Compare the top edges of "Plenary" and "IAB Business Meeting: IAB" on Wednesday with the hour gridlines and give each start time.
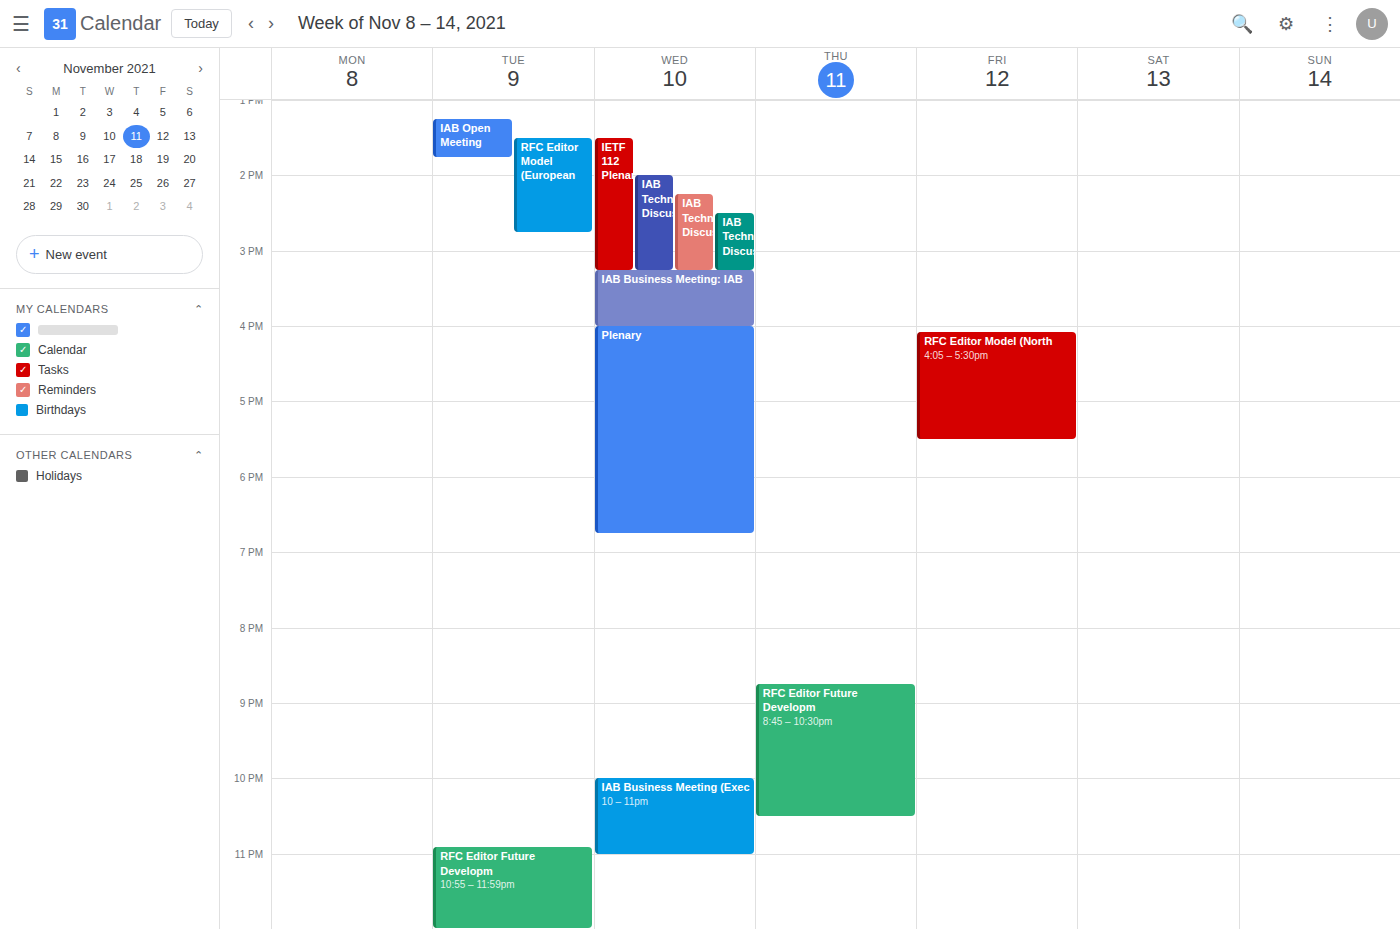
"Plenary": 4:00 PM, exactly on the 4 PM line. "IAB Business Meeting: IAB": 3:15 PM, neither: a quarter of the way from the 3 PM line to the 4 PM line.